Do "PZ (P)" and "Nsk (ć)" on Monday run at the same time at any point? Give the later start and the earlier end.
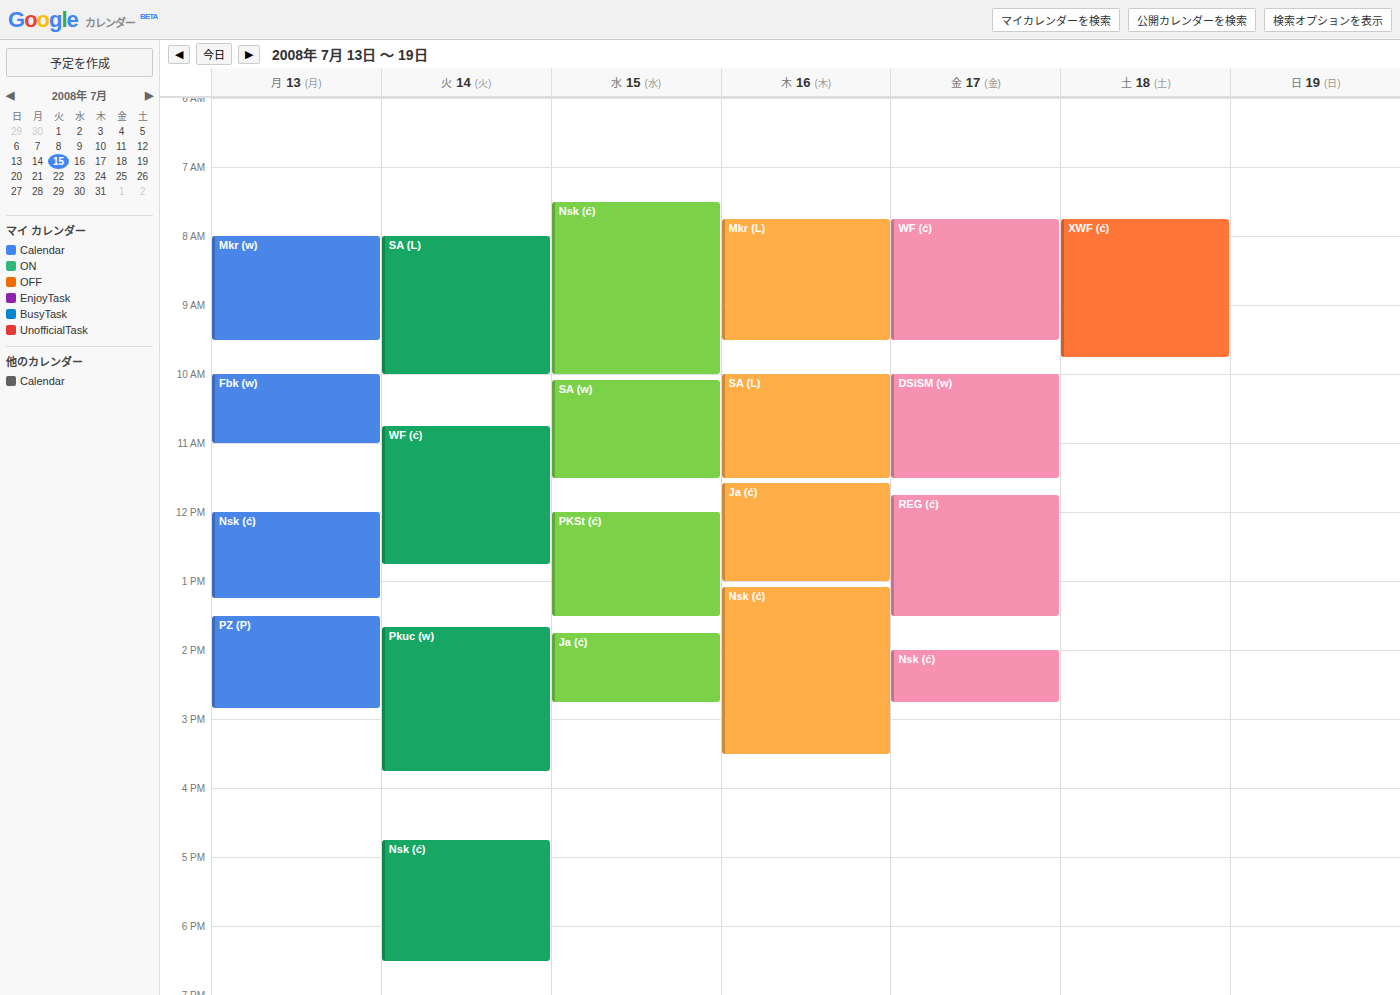
"Nsk (ć)" ends at 13:15 and "PZ (P)" starts at 13:30 -- no overlap.